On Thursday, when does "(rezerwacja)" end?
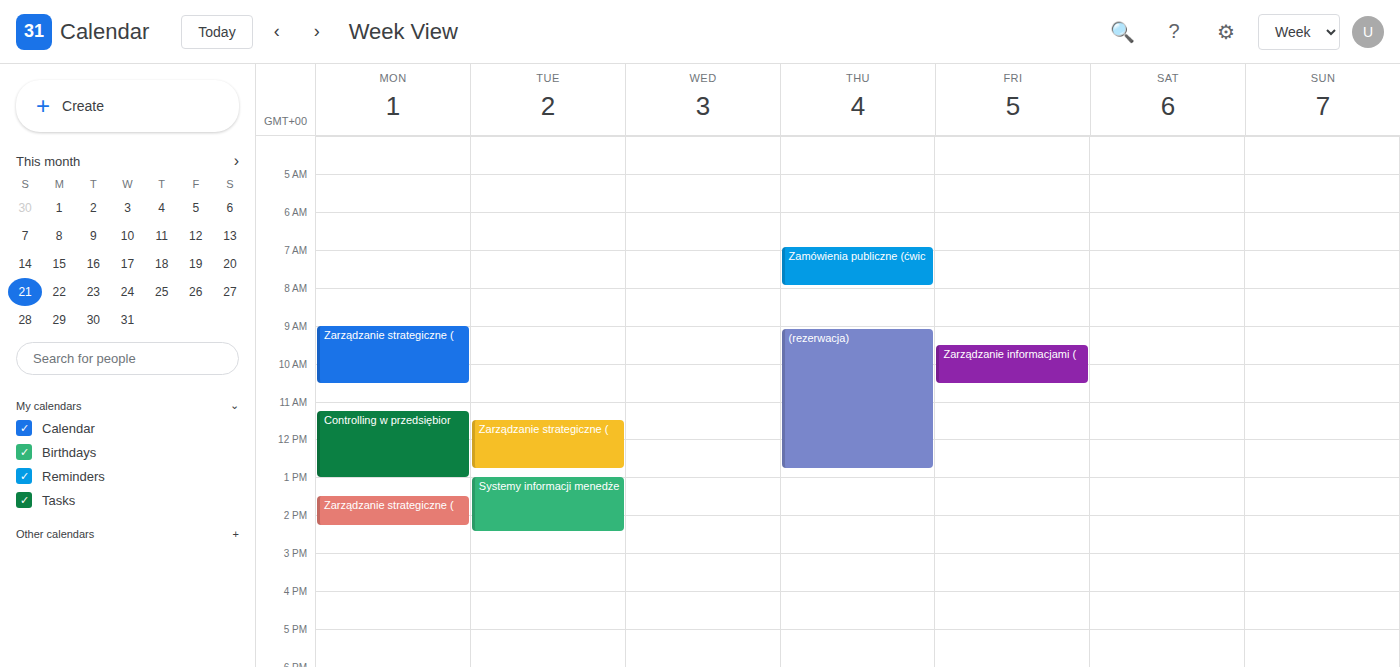
12:45 PM